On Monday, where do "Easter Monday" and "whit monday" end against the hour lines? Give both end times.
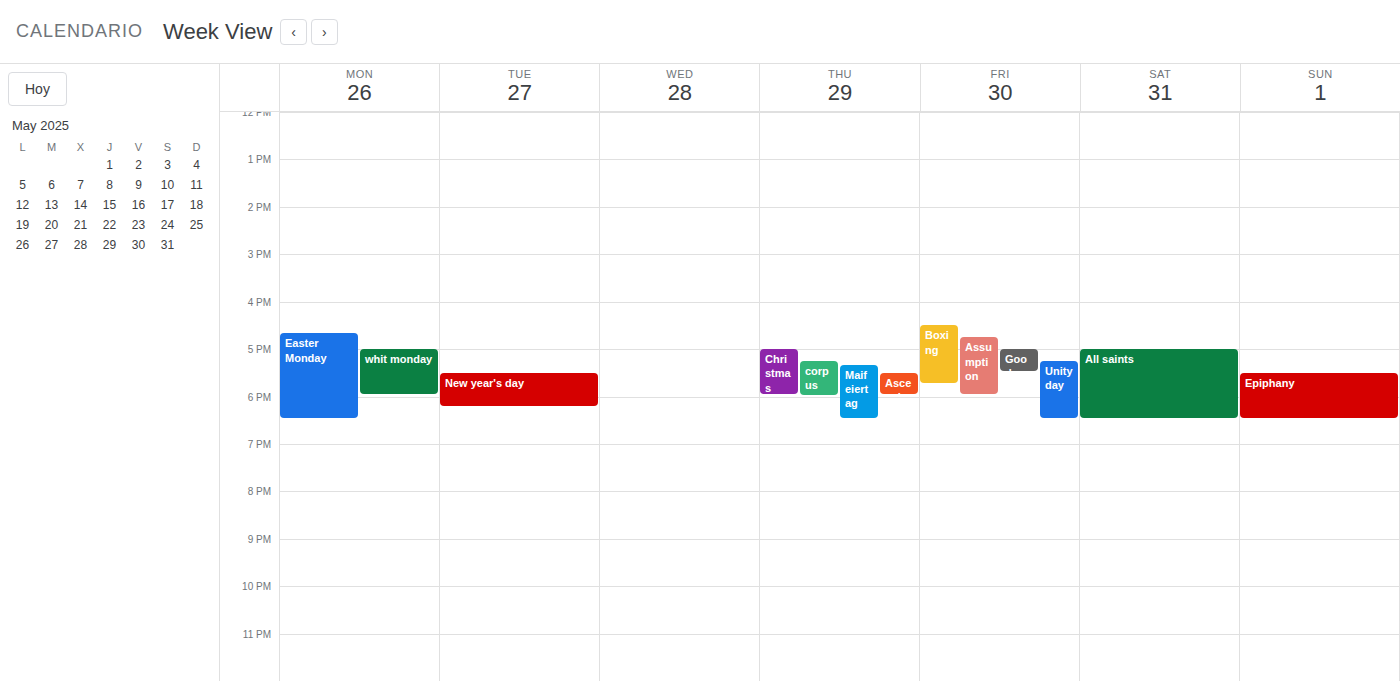
"Easter Monday": 6:30 PM, halfway between the 6 PM and 7 PM lines. "whit monday": 6:00 PM, exactly on the 6 PM line.